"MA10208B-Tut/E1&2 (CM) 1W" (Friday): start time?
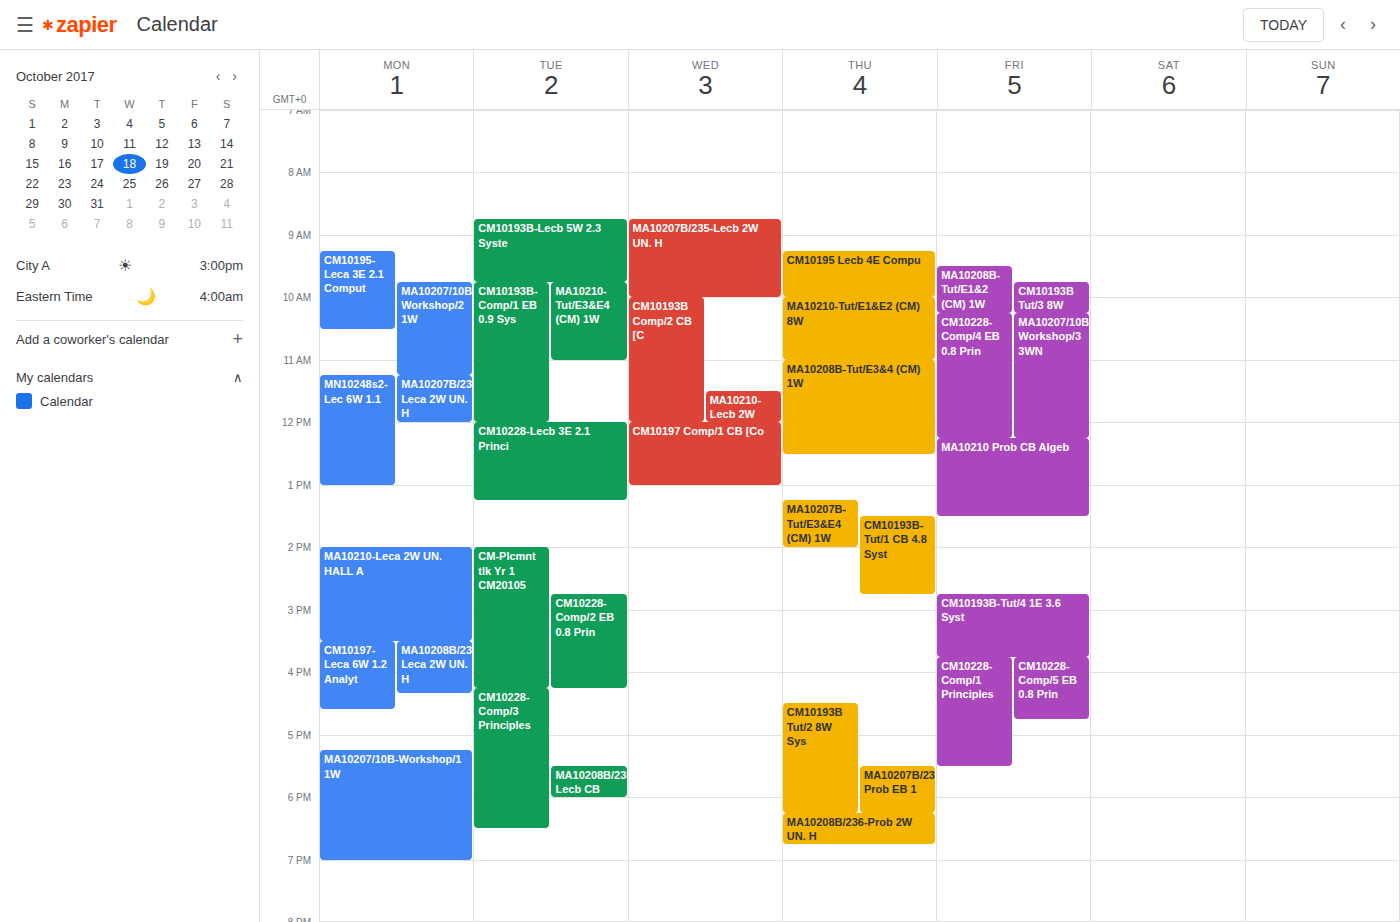
9:30 AM